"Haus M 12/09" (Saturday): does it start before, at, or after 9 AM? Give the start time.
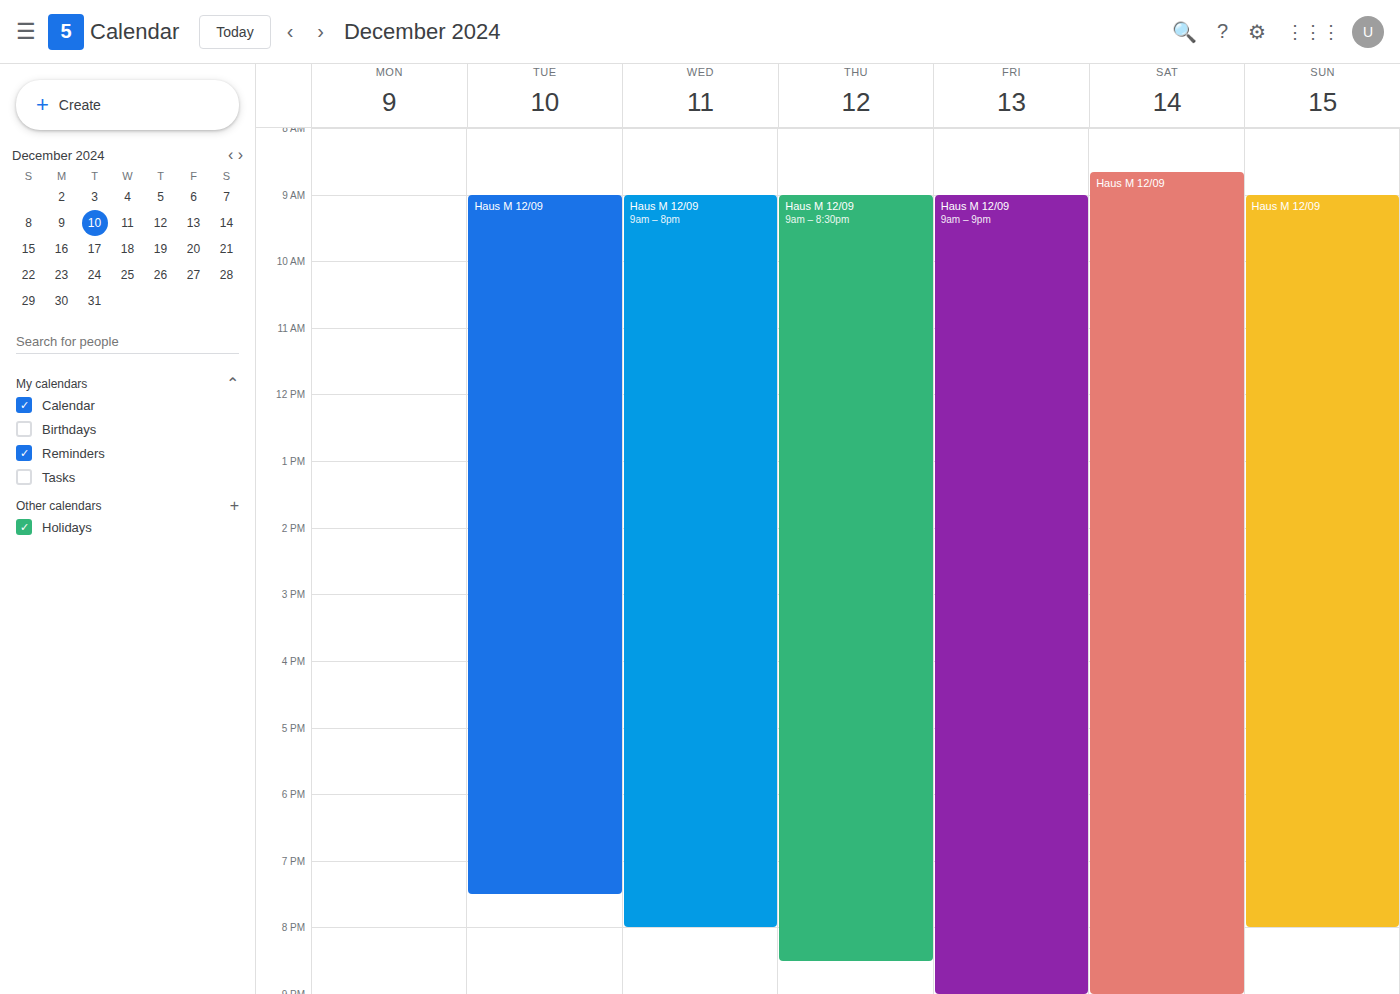
8:40 AM -- before 9 AM, 20 minutes above the 9 AM line.